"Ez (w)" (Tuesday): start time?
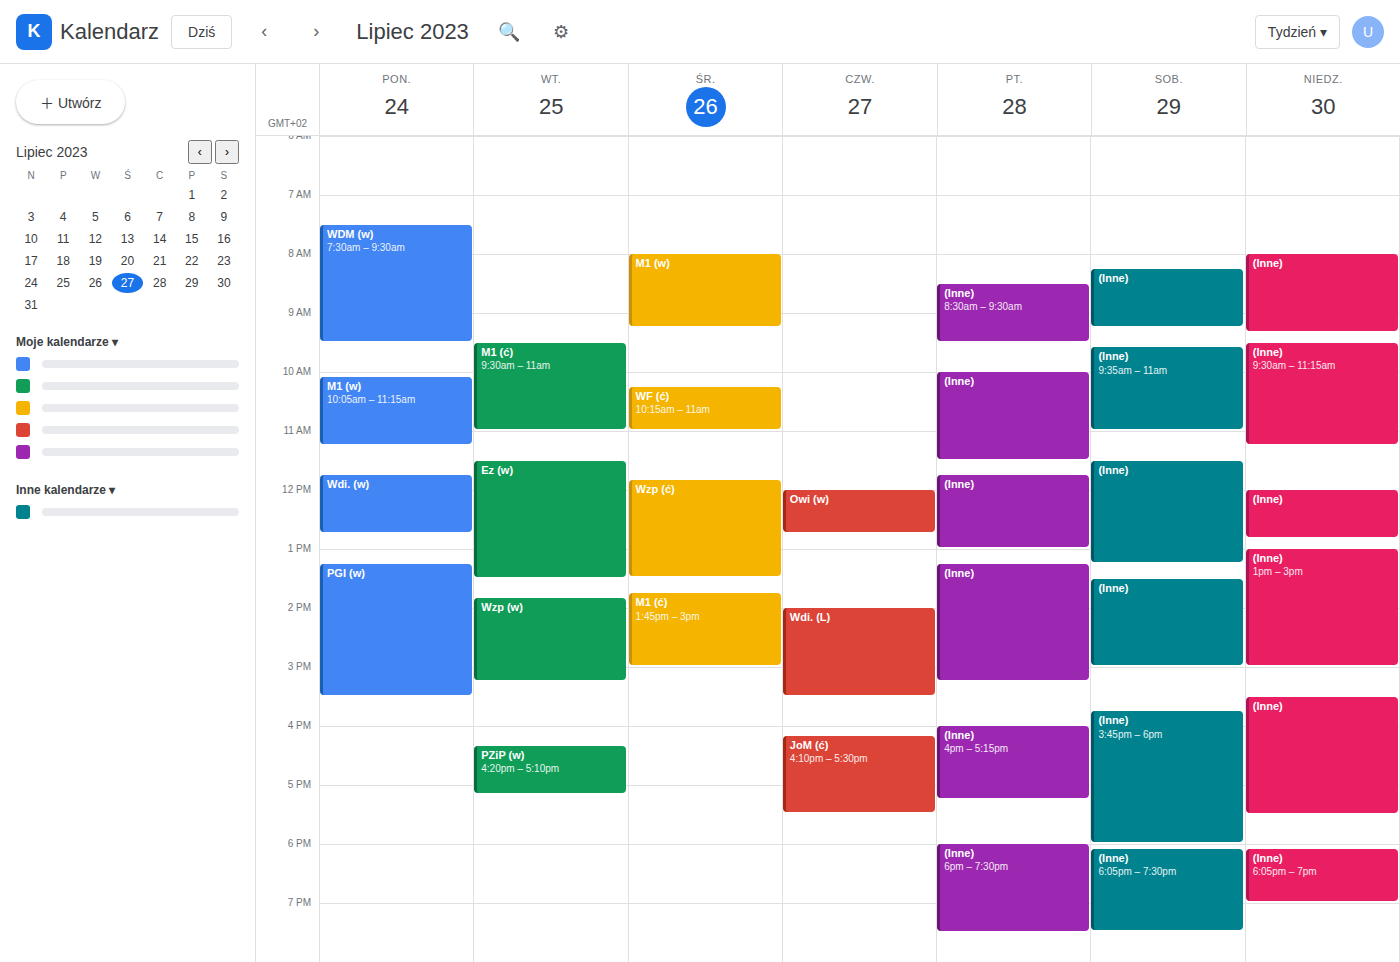
11:30 AM